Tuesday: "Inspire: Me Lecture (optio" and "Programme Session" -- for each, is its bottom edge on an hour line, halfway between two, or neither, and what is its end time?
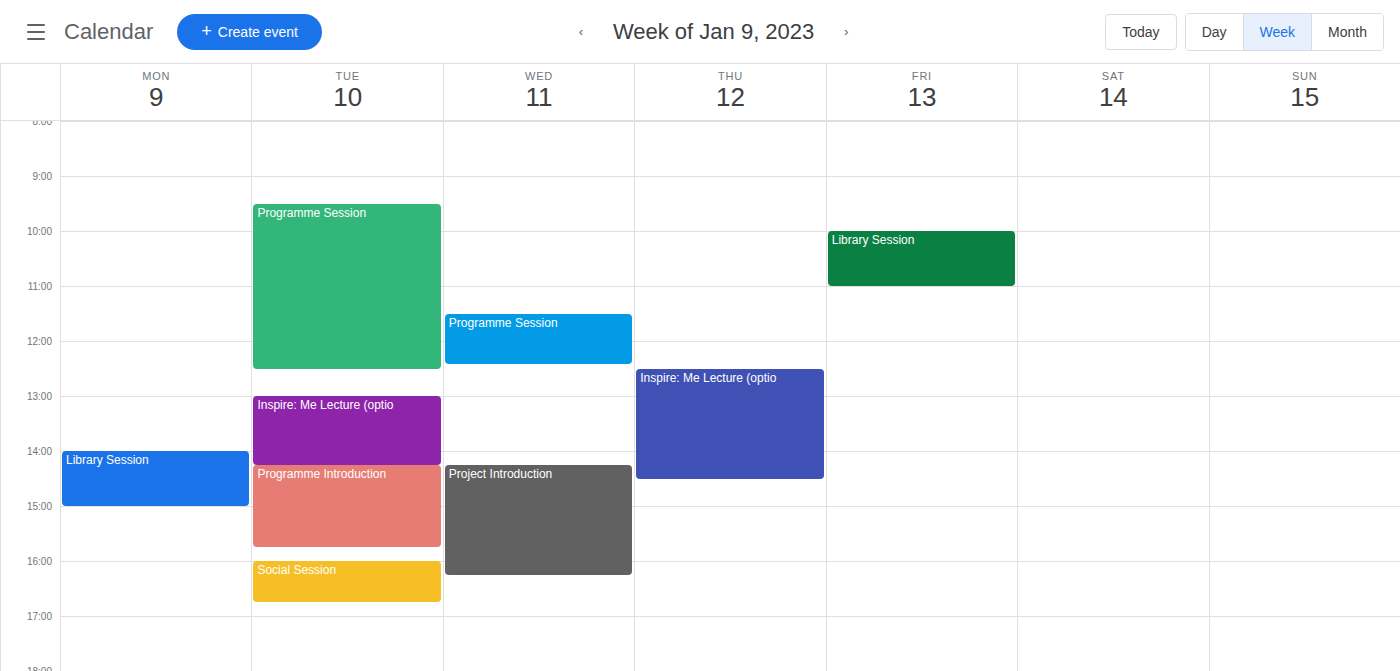
"Inspire: Me Lecture (optio": 2:15 PM, neither: a quarter of the way from the 2 PM line to the 3 PM line. "Programme Session": 12:30 PM, halfway between the 12 PM and 1 PM lines.